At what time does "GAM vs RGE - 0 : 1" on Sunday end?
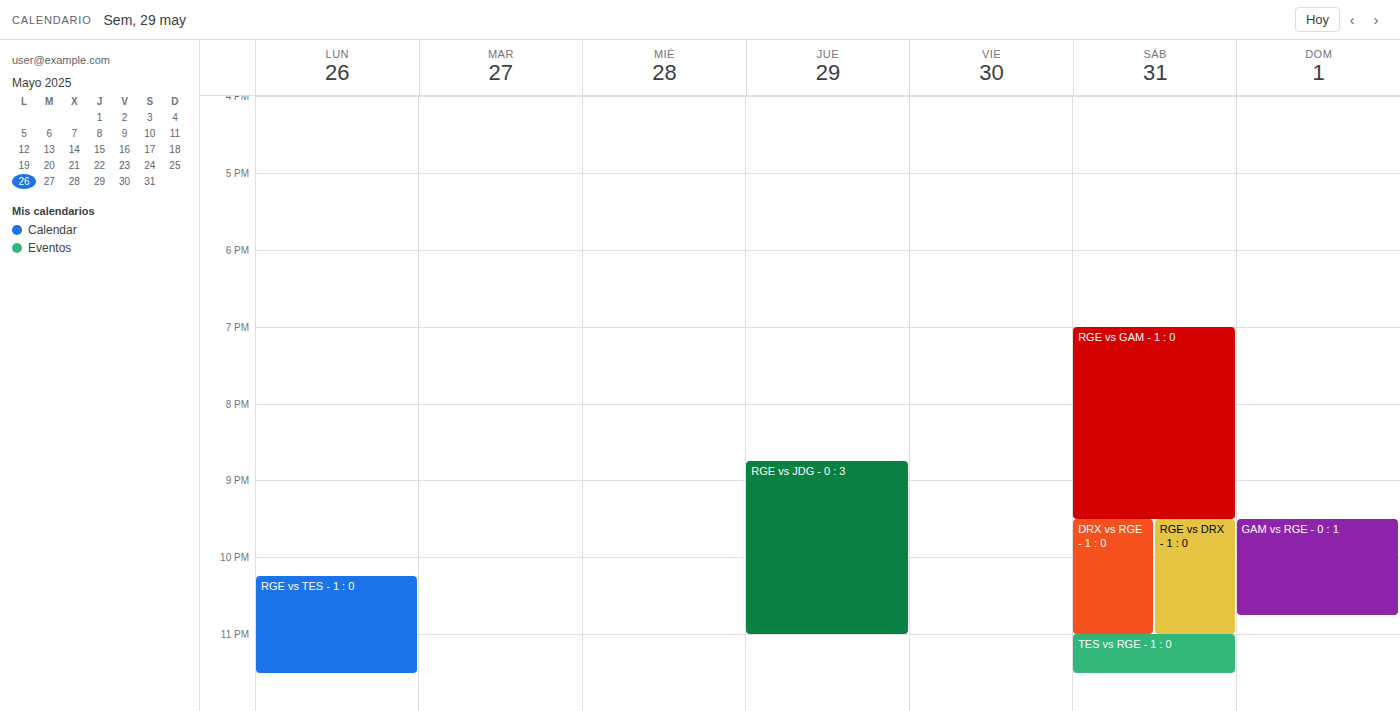
10:45 PM